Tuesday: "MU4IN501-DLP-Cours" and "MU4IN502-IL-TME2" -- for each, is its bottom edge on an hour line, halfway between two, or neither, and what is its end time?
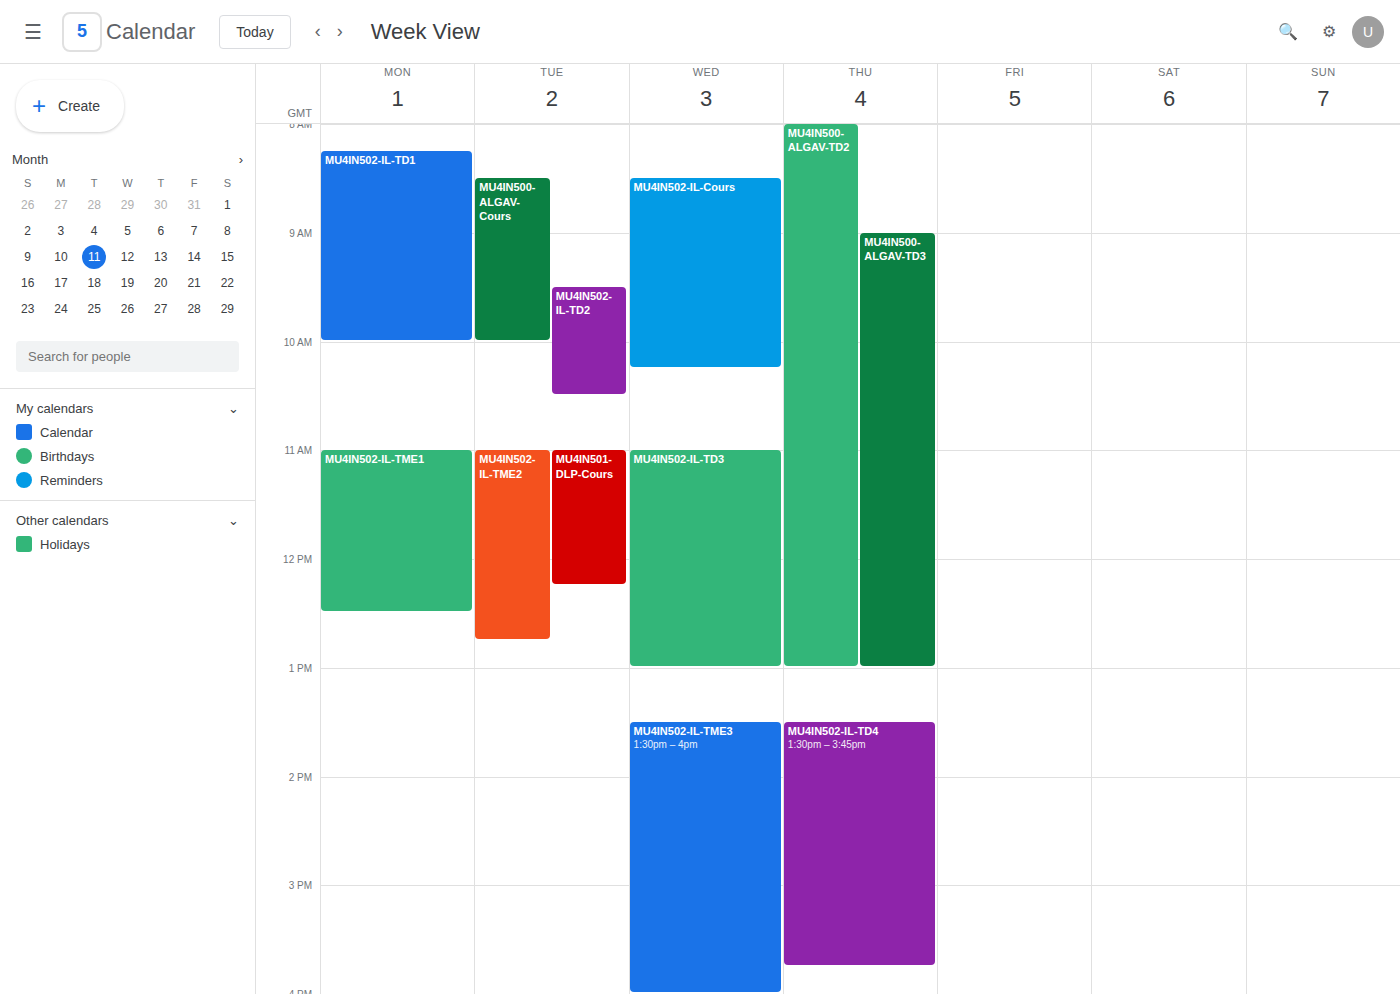
"MU4IN501-DLP-Cours": 12:15 PM, neither: a quarter of the way from the 12 PM line to the 1 PM line. "MU4IN502-IL-TME2": 12:45 PM, neither: three quarters of the way from the 12 PM line to the 1 PM line.